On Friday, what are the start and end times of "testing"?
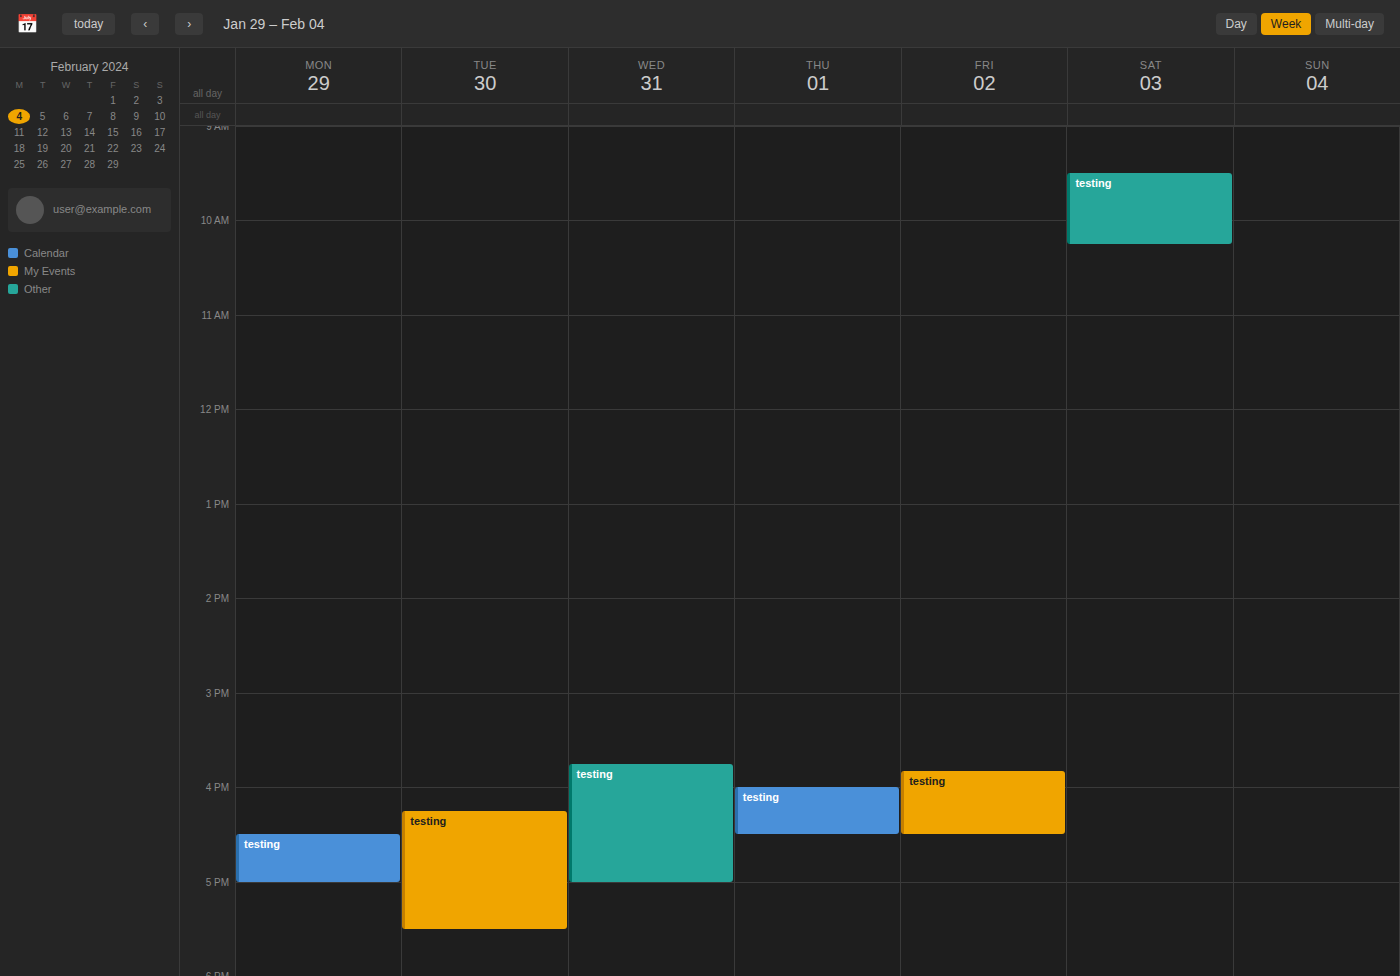
3:50 PM to 4:30 PM